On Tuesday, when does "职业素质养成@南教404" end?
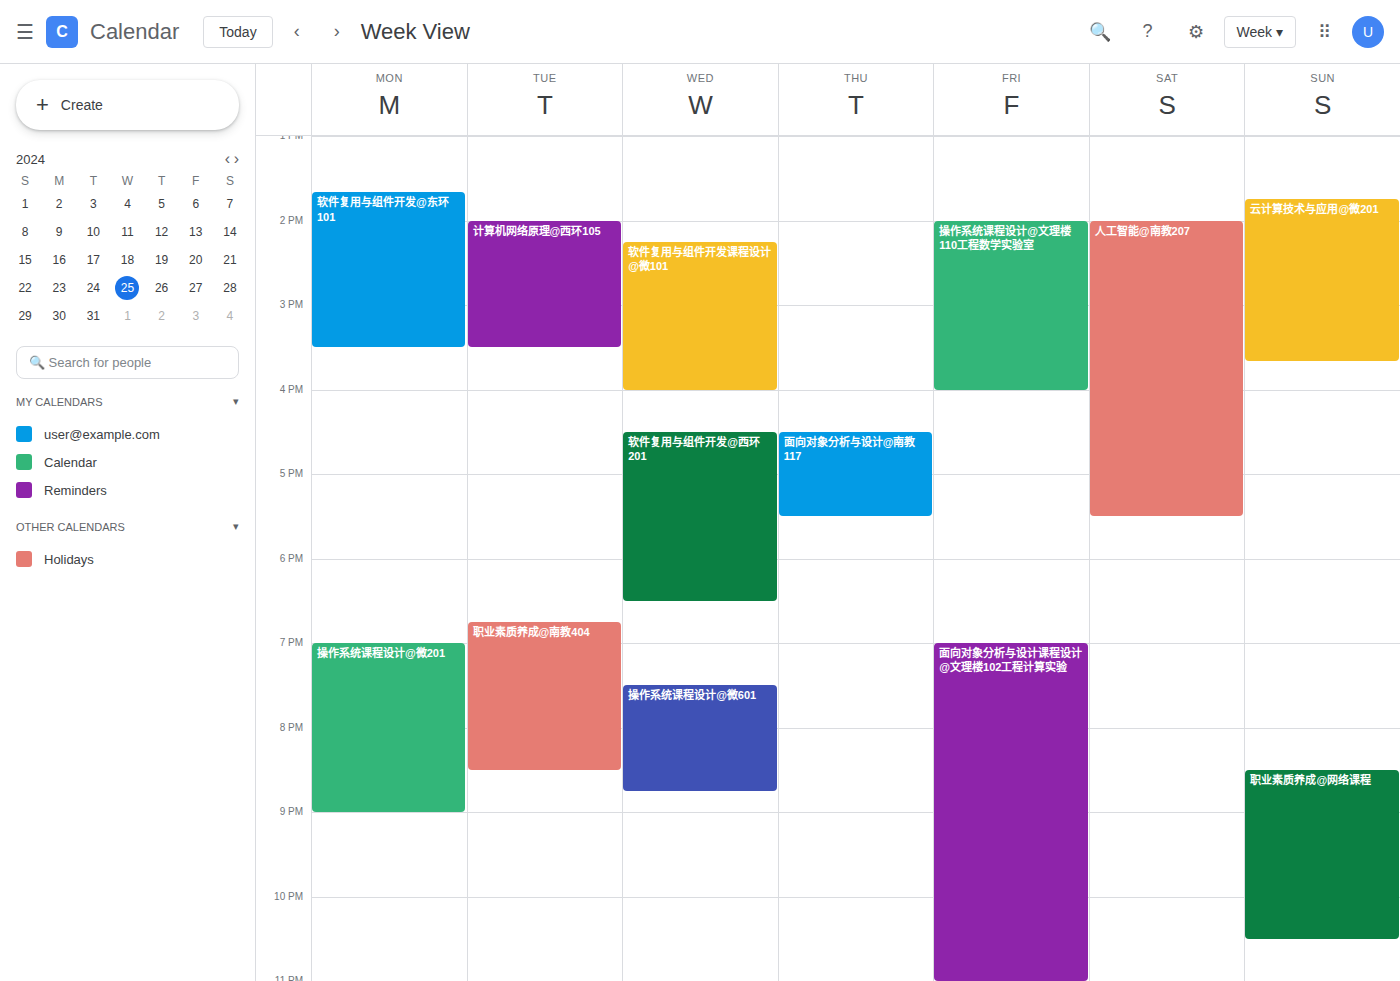
8:30 PM